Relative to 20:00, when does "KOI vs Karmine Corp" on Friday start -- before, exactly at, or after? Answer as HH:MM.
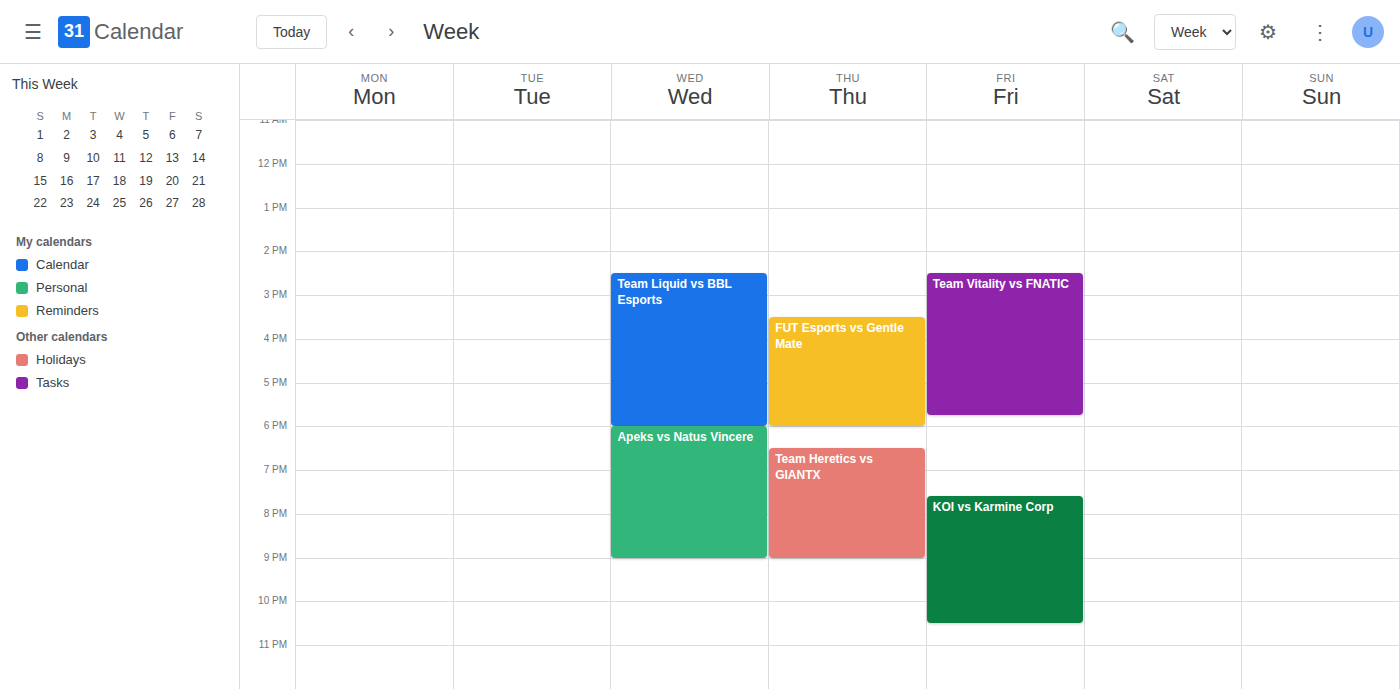
19:35 -- before 20:00, 25 minutes above the 20:00 line.